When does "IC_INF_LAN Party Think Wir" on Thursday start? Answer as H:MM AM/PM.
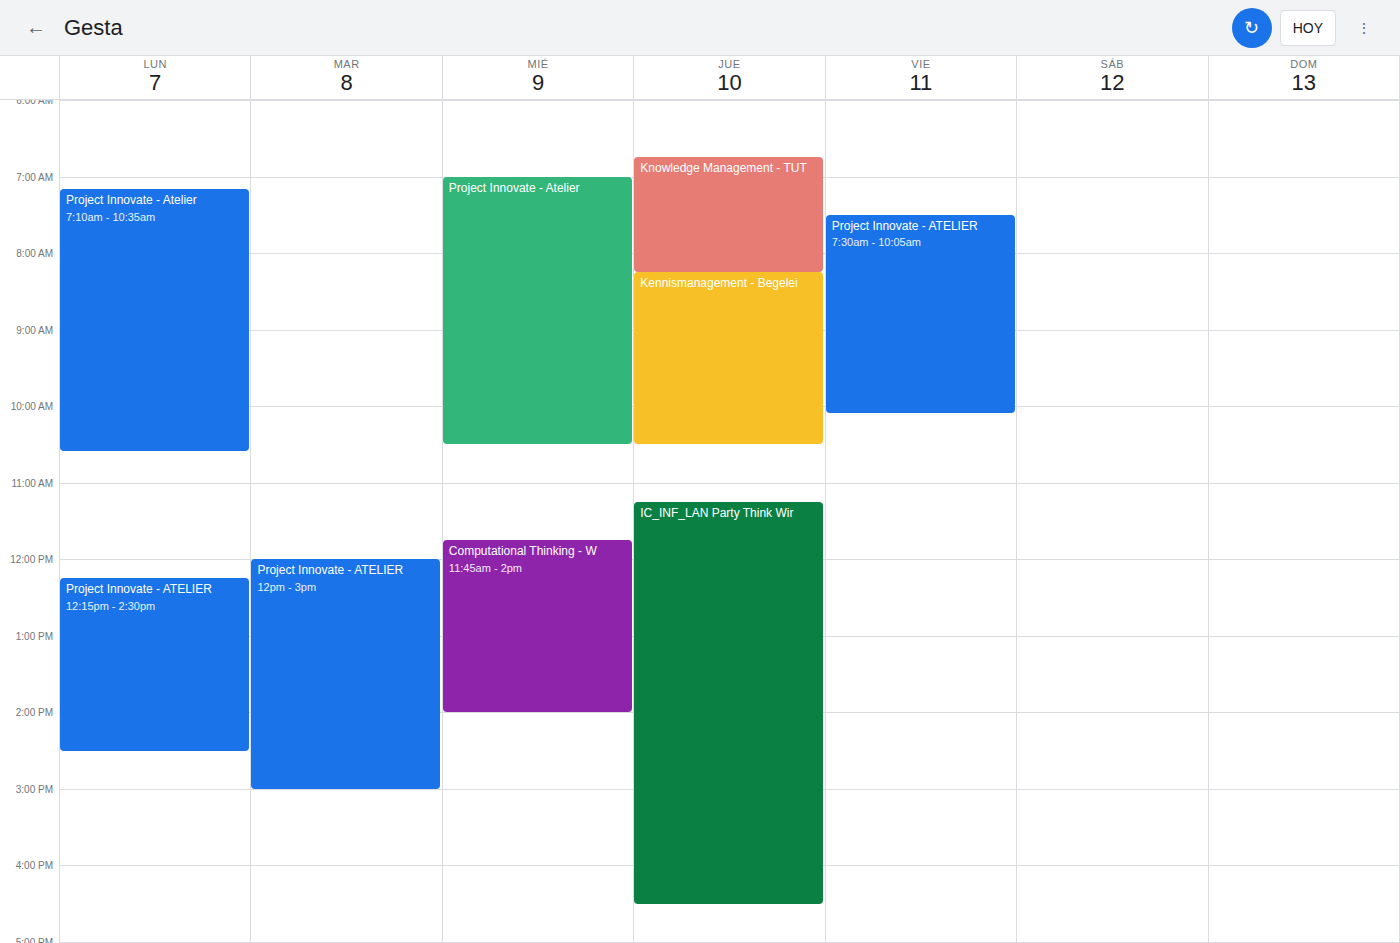
11:15 AM